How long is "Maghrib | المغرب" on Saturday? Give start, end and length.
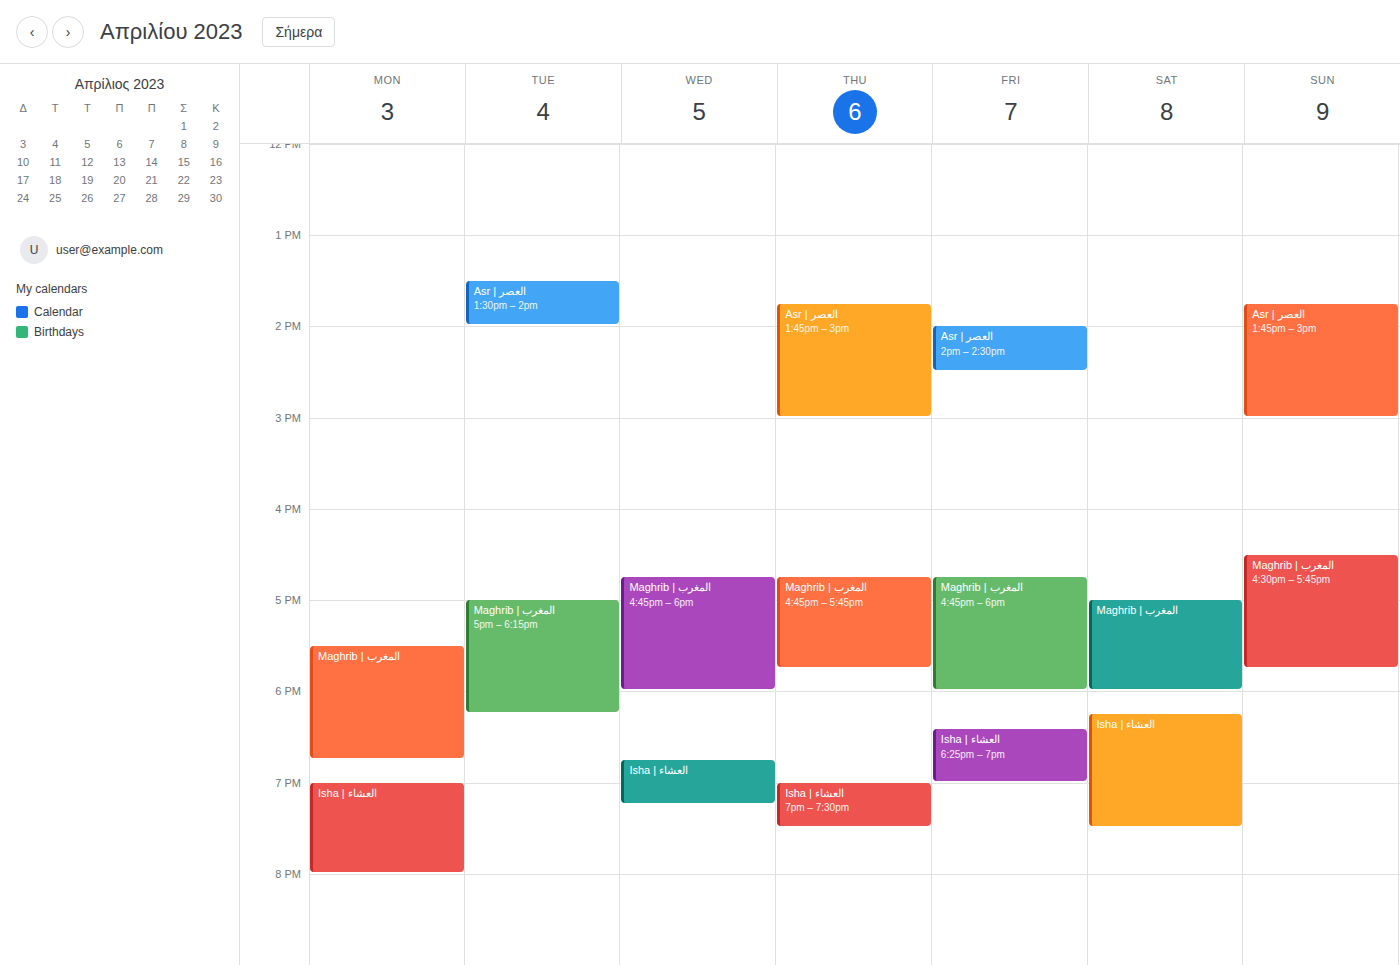
5:00 PM to 6:00 PM, 1 hour